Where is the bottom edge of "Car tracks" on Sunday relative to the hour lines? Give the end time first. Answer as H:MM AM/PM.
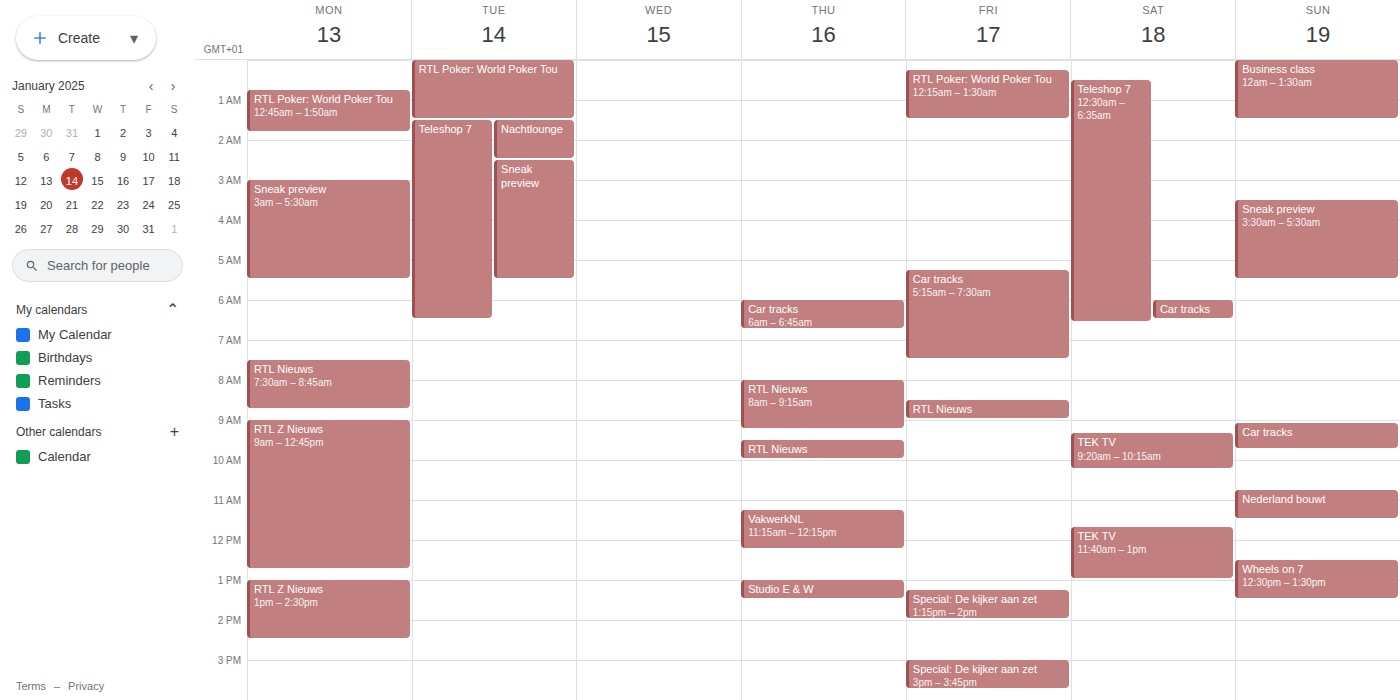
9:45 AM -- neither: three quarters of the way from the 9 AM line to the 10 AM line.